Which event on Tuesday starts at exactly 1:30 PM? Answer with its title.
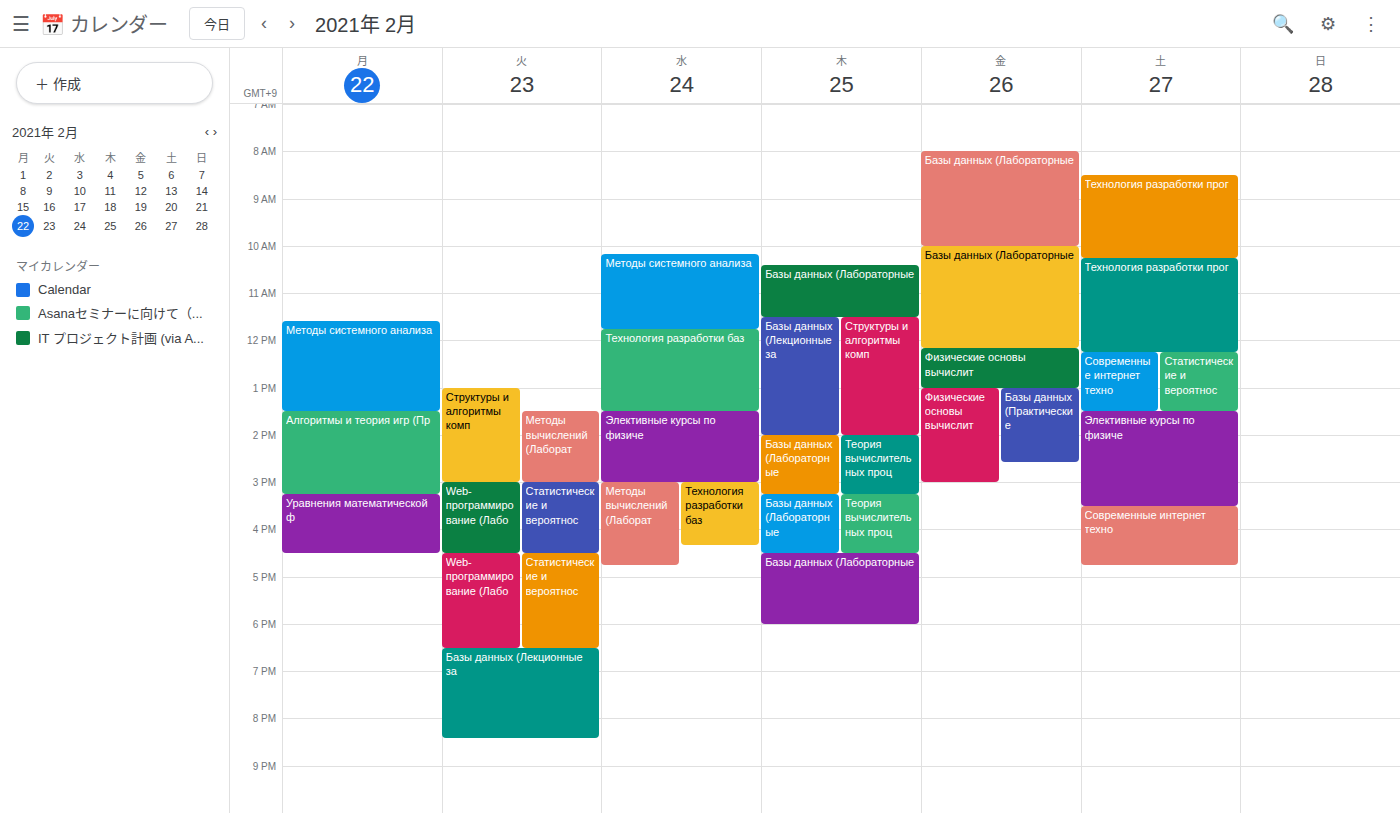
"Методы вычислений (Лаборат"